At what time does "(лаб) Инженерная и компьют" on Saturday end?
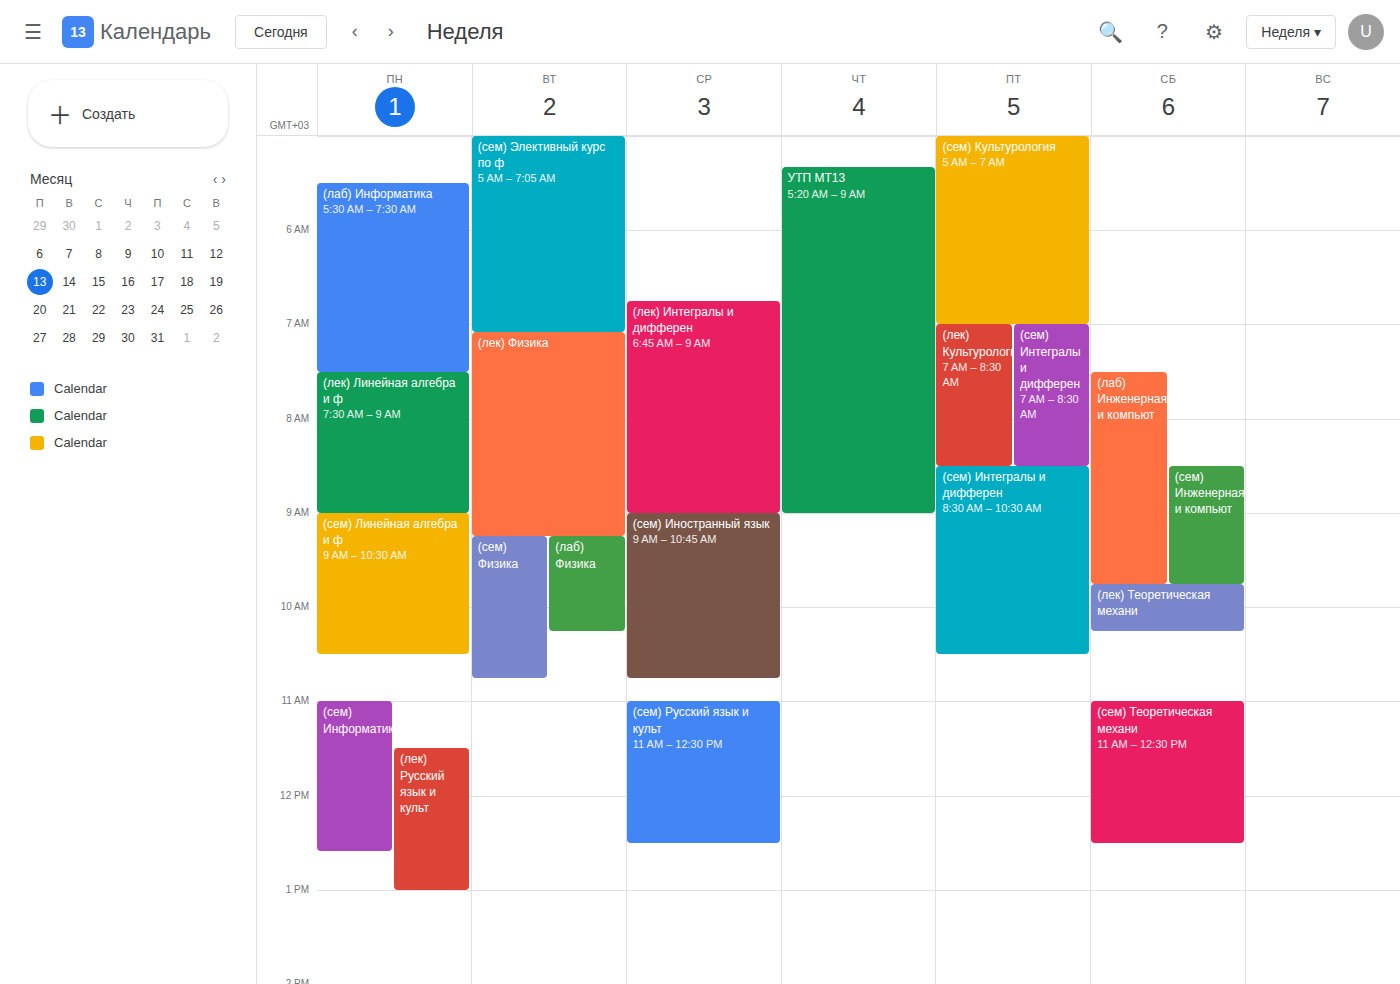
9:45 AM